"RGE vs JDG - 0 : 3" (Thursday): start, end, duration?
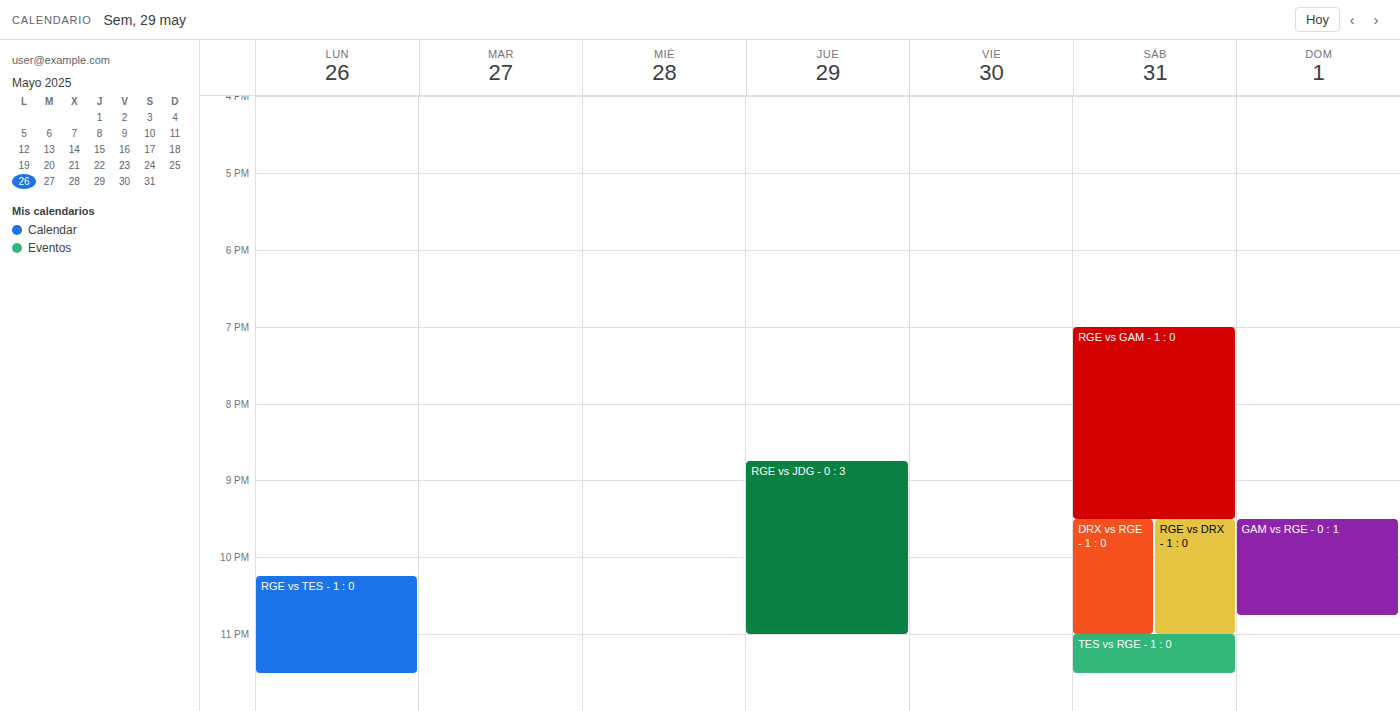
8:45 PM to 11:00 PM, 2 hours 15 minutes